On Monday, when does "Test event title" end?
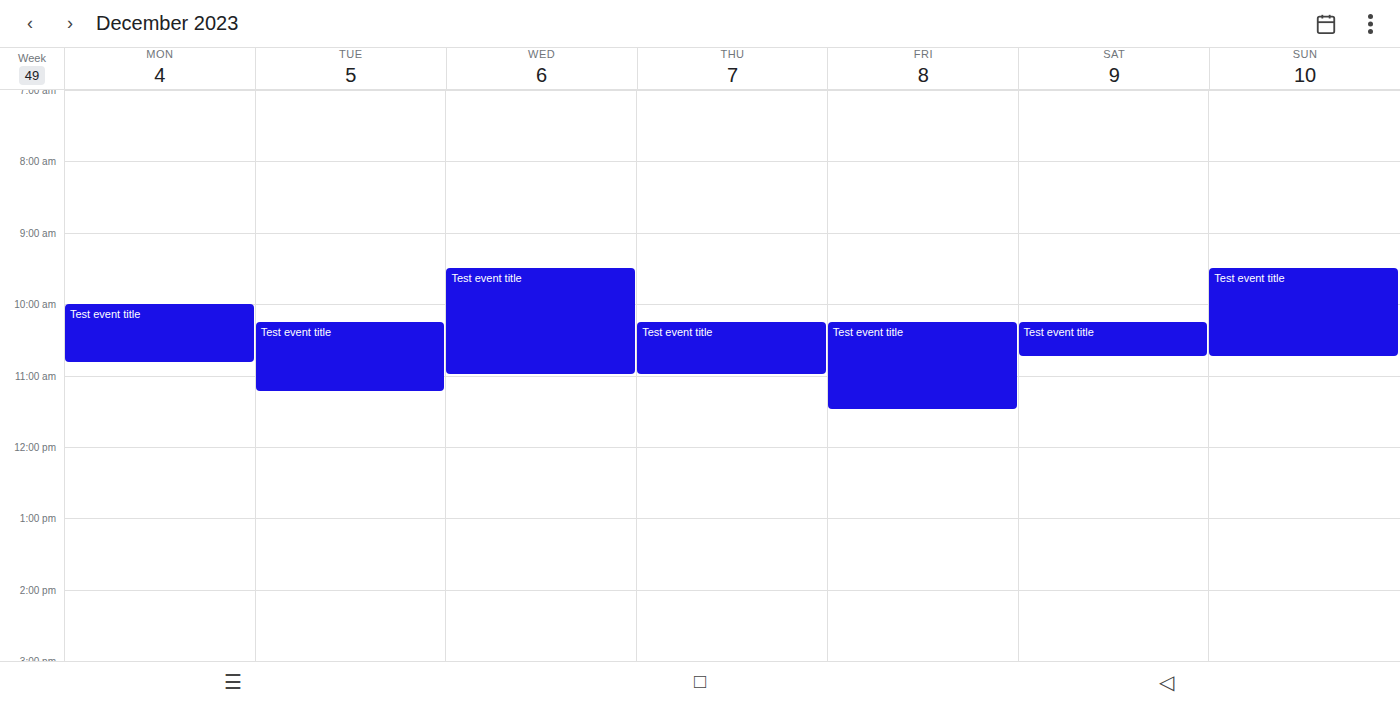
10:50 AM